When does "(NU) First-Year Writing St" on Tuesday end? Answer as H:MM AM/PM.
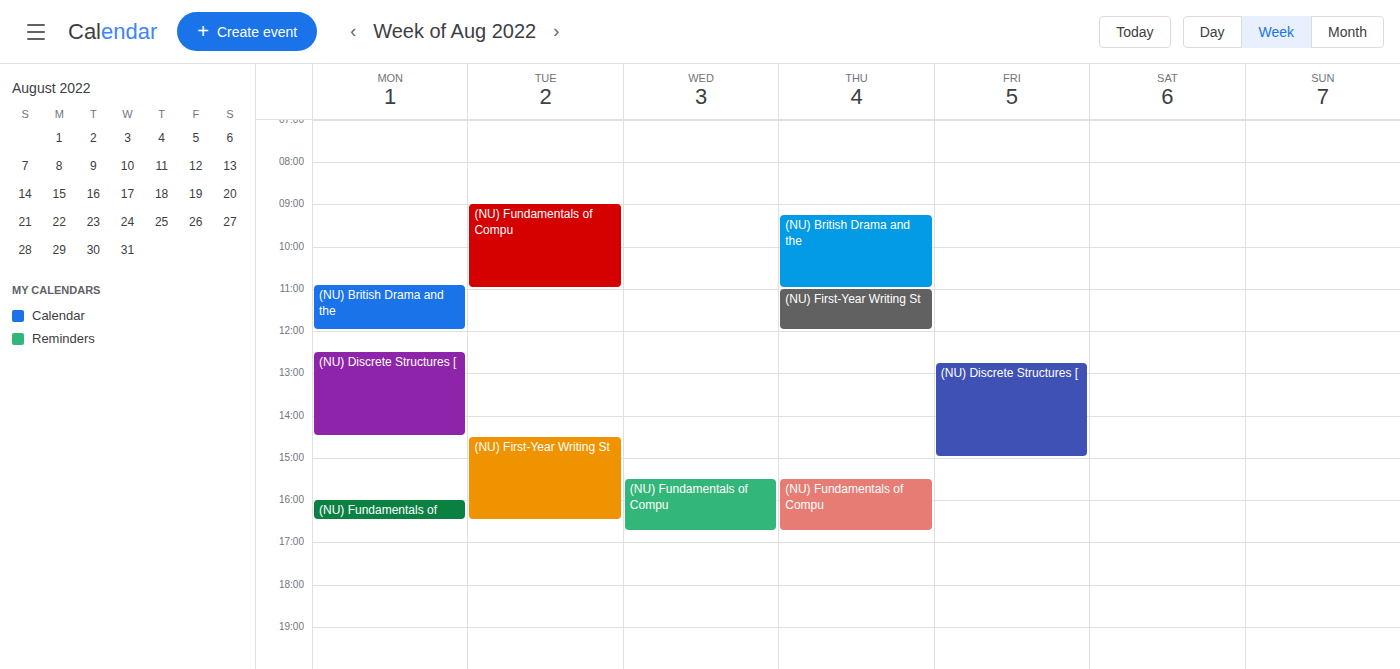
4:30 PM